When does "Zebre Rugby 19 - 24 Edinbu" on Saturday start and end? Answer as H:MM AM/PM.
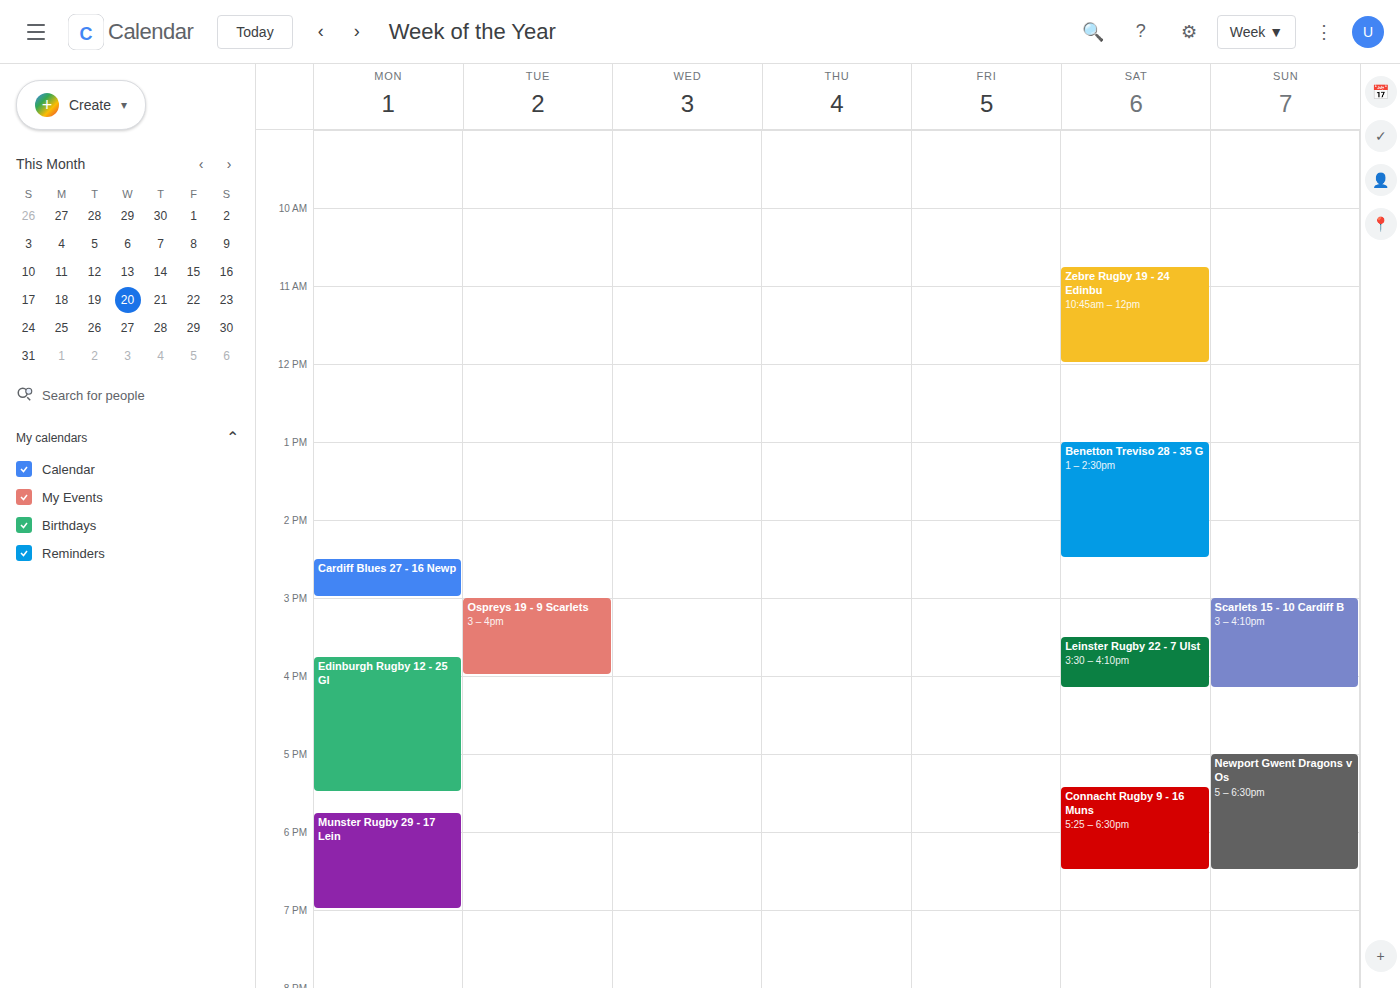
10:45 AM to 12:00 PM